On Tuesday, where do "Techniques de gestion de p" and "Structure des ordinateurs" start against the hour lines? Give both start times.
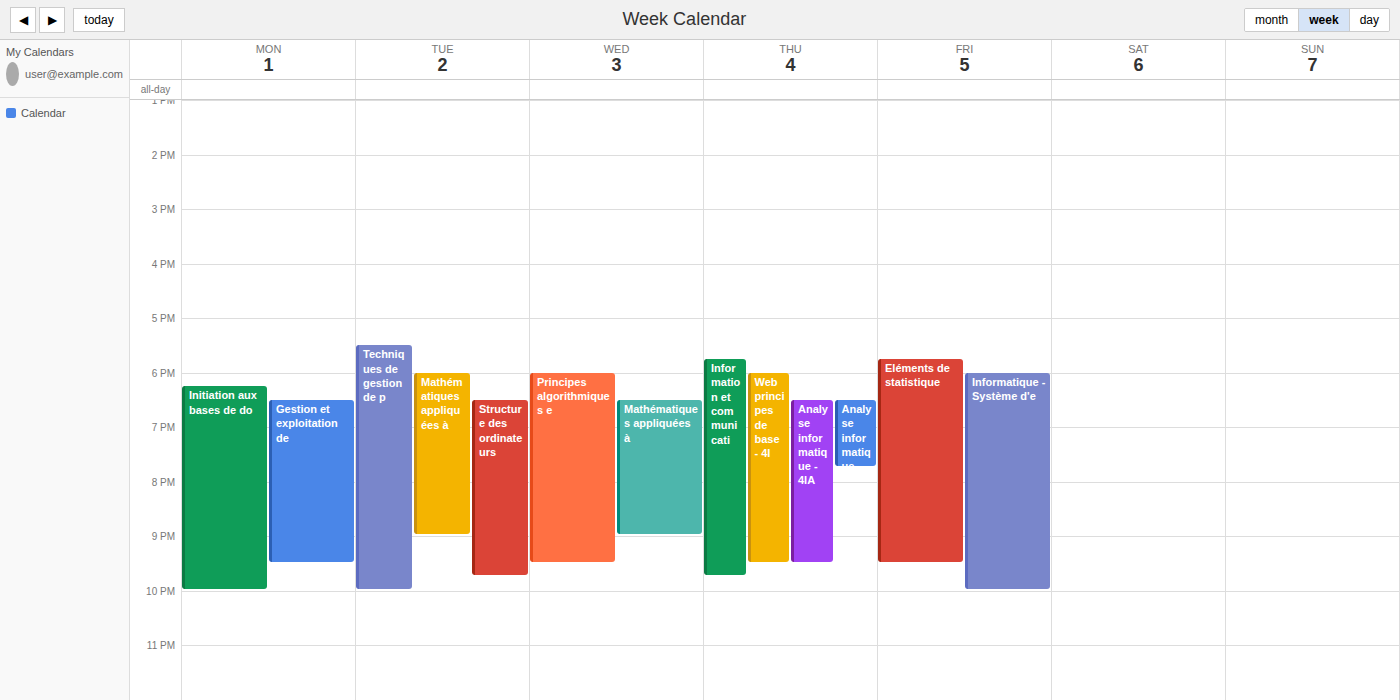
"Techniques de gestion de p": 5:30 PM, halfway between the 5 PM and 6 PM lines. "Structure des ordinateurs": 6:30 PM, halfway between the 6 PM and 7 PM lines.